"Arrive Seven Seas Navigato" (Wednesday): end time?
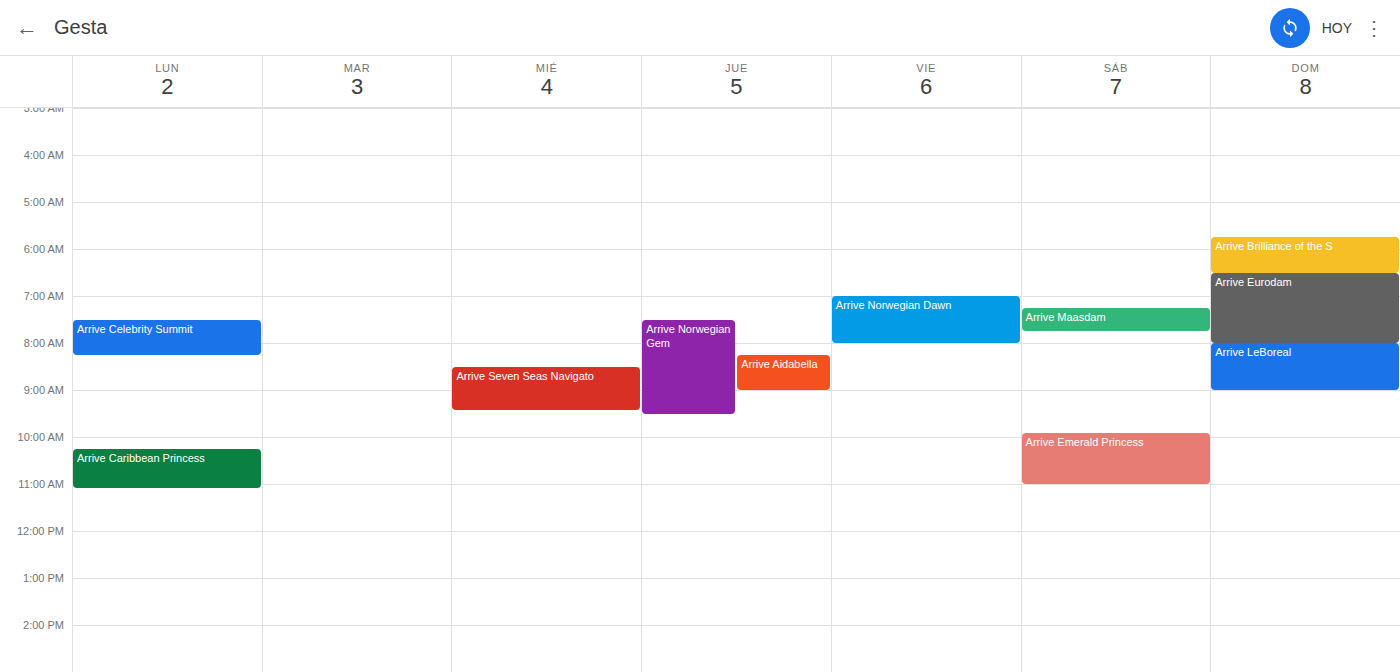
9:25 AM